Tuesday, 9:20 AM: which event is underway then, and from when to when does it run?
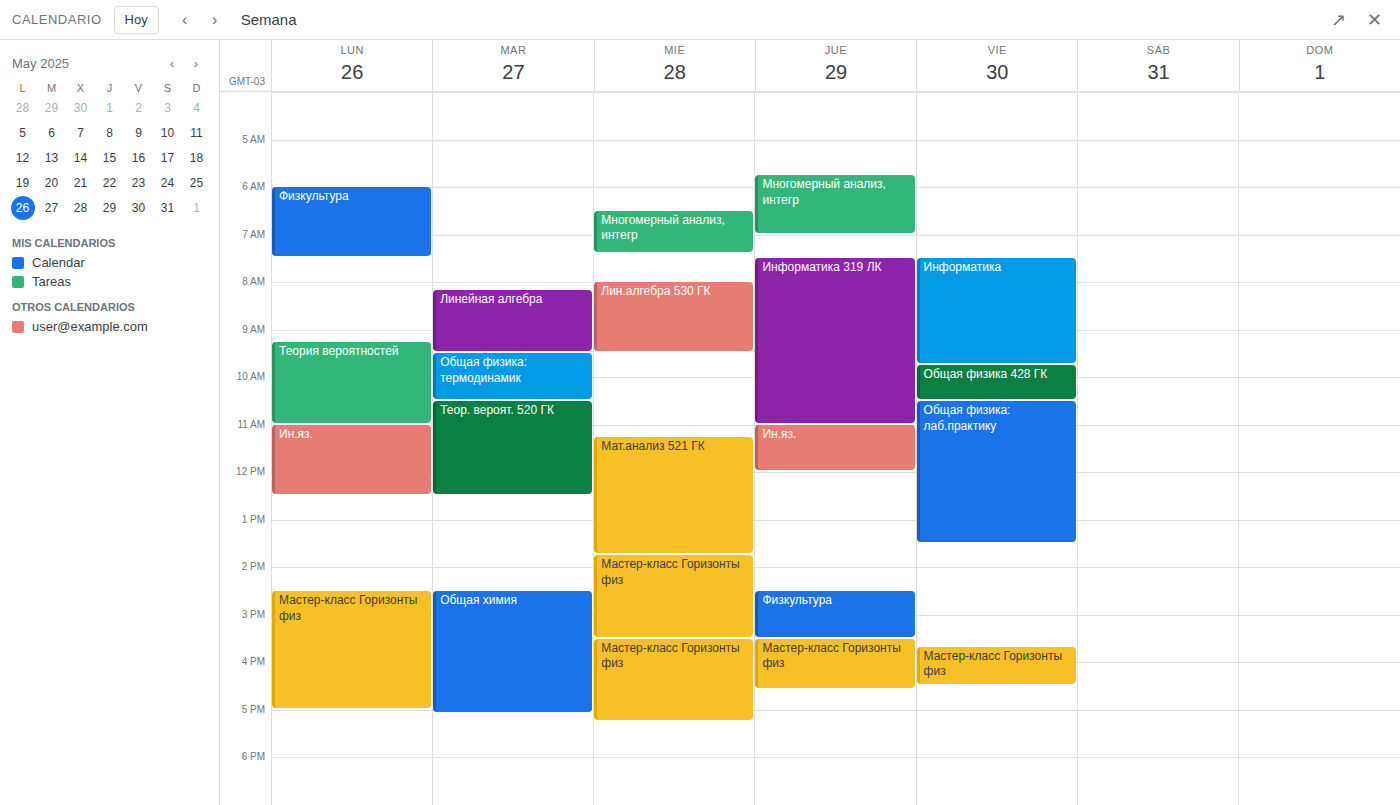
"Линейная алгебра", 8:10 AM to 9:30 AM